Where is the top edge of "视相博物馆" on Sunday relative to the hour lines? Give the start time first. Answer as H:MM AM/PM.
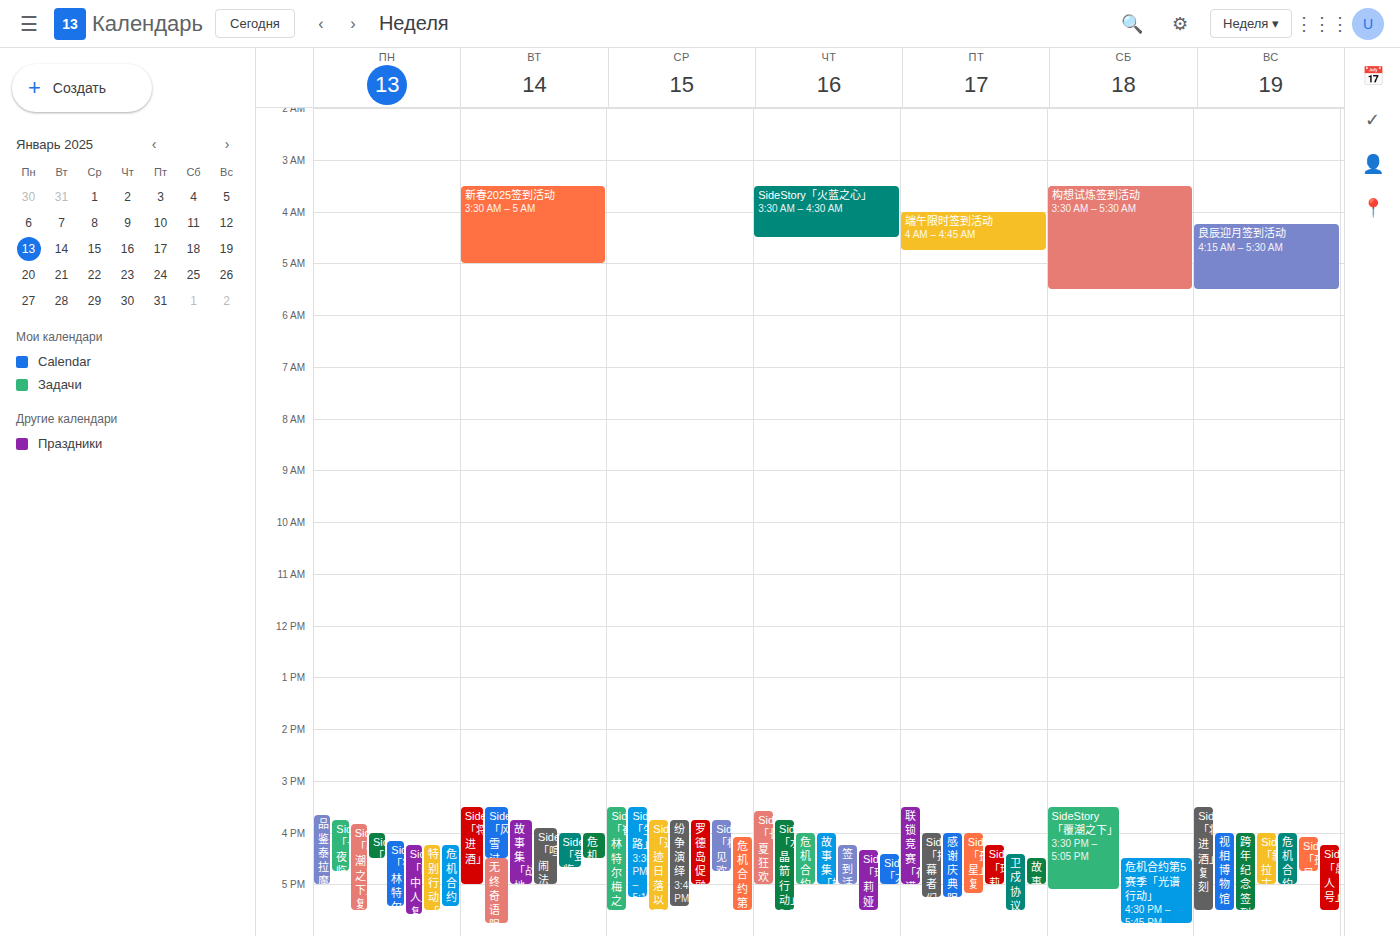
4:00 PM -- exactly on the 4 PM line.